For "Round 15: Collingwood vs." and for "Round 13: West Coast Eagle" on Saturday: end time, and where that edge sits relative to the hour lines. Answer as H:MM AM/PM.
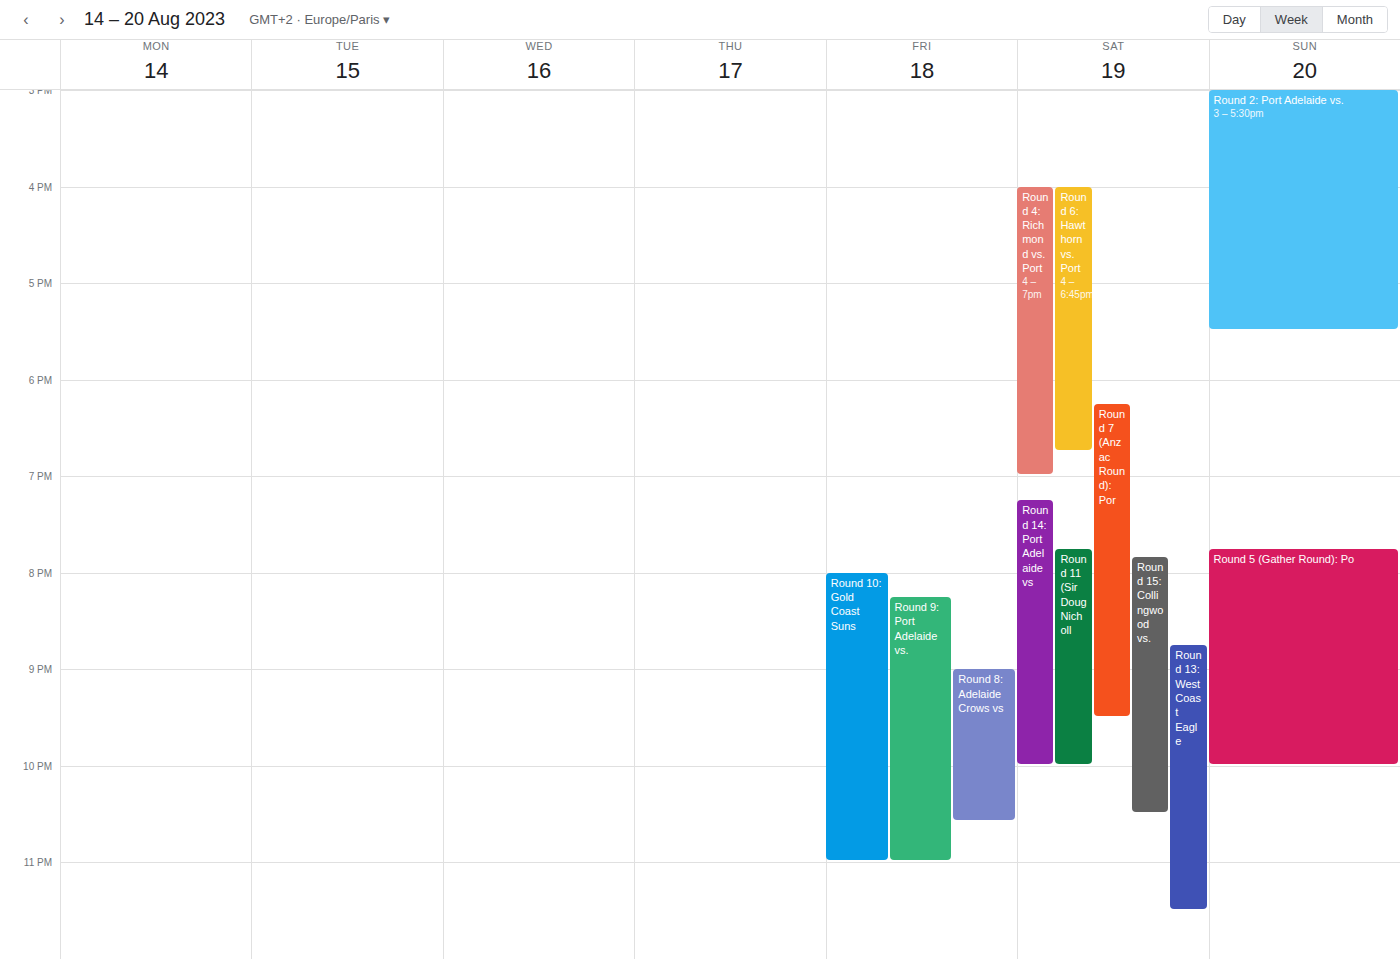
"Round 15: Collingwood vs.": 10:30 PM, halfway between the 10 PM and 11 PM lines. "Round 13: West Coast Eagle": 11:30 PM, halfway between the 11 PM and 12 AM lines.